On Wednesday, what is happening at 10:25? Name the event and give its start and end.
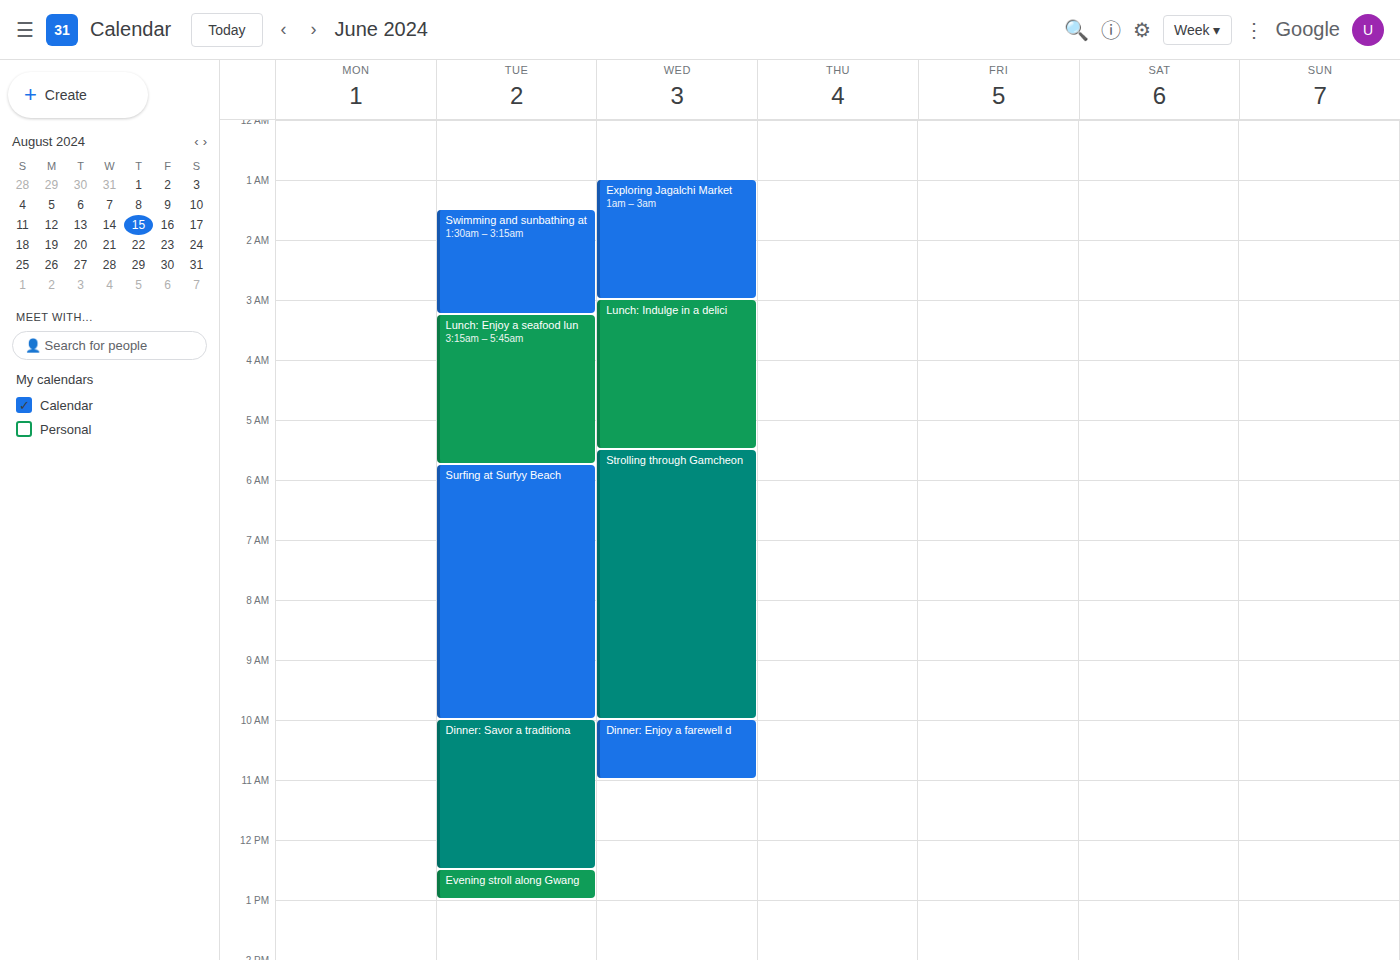
"Dinner: Enjoy a farewell d", 10:00 to 11:00